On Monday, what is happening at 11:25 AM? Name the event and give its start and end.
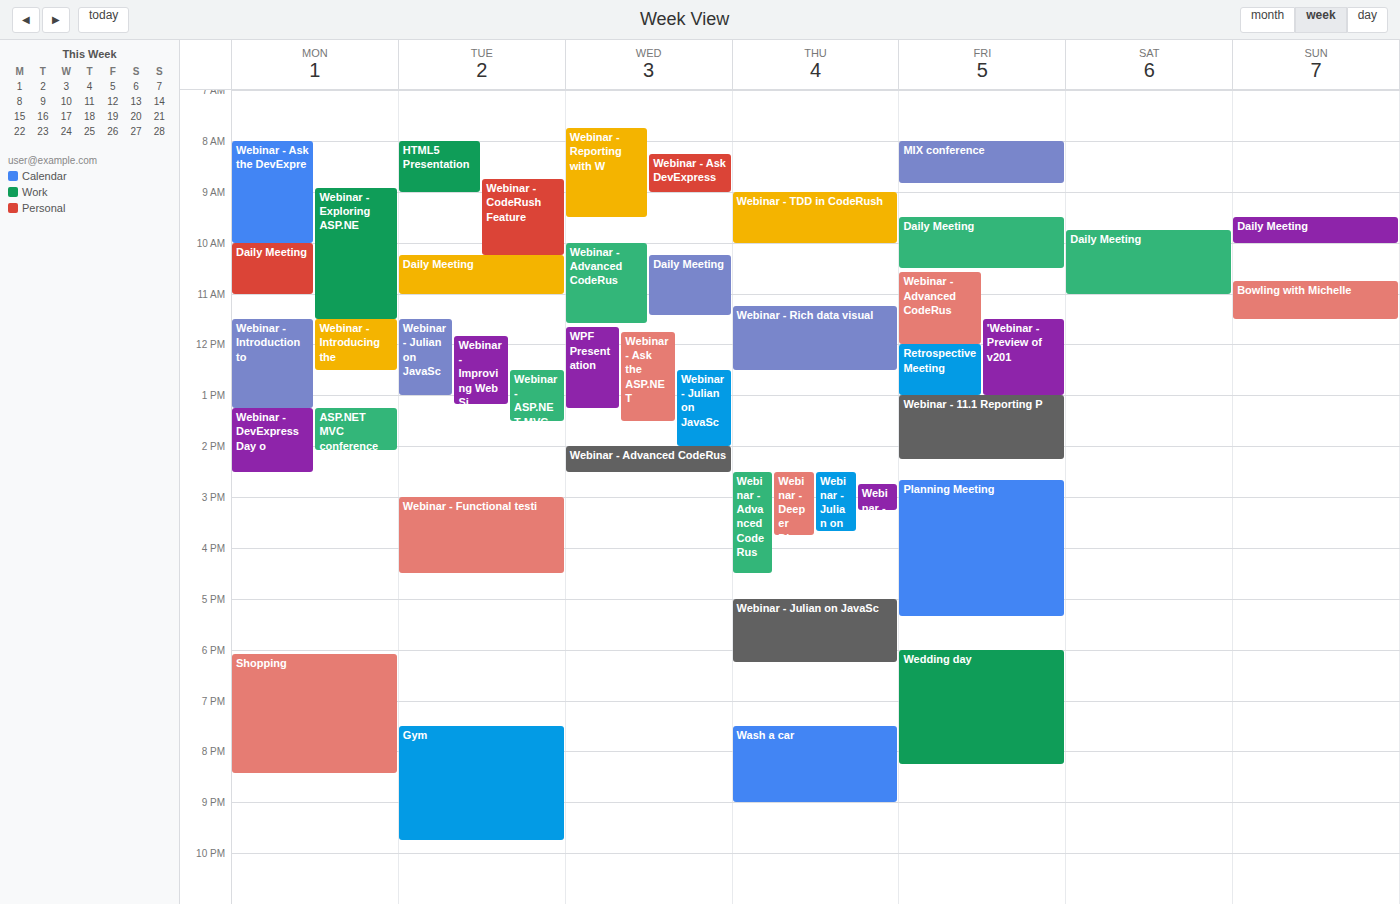
"Webinar - Exploring ASP.NE", 8:55 AM to 11:30 AM